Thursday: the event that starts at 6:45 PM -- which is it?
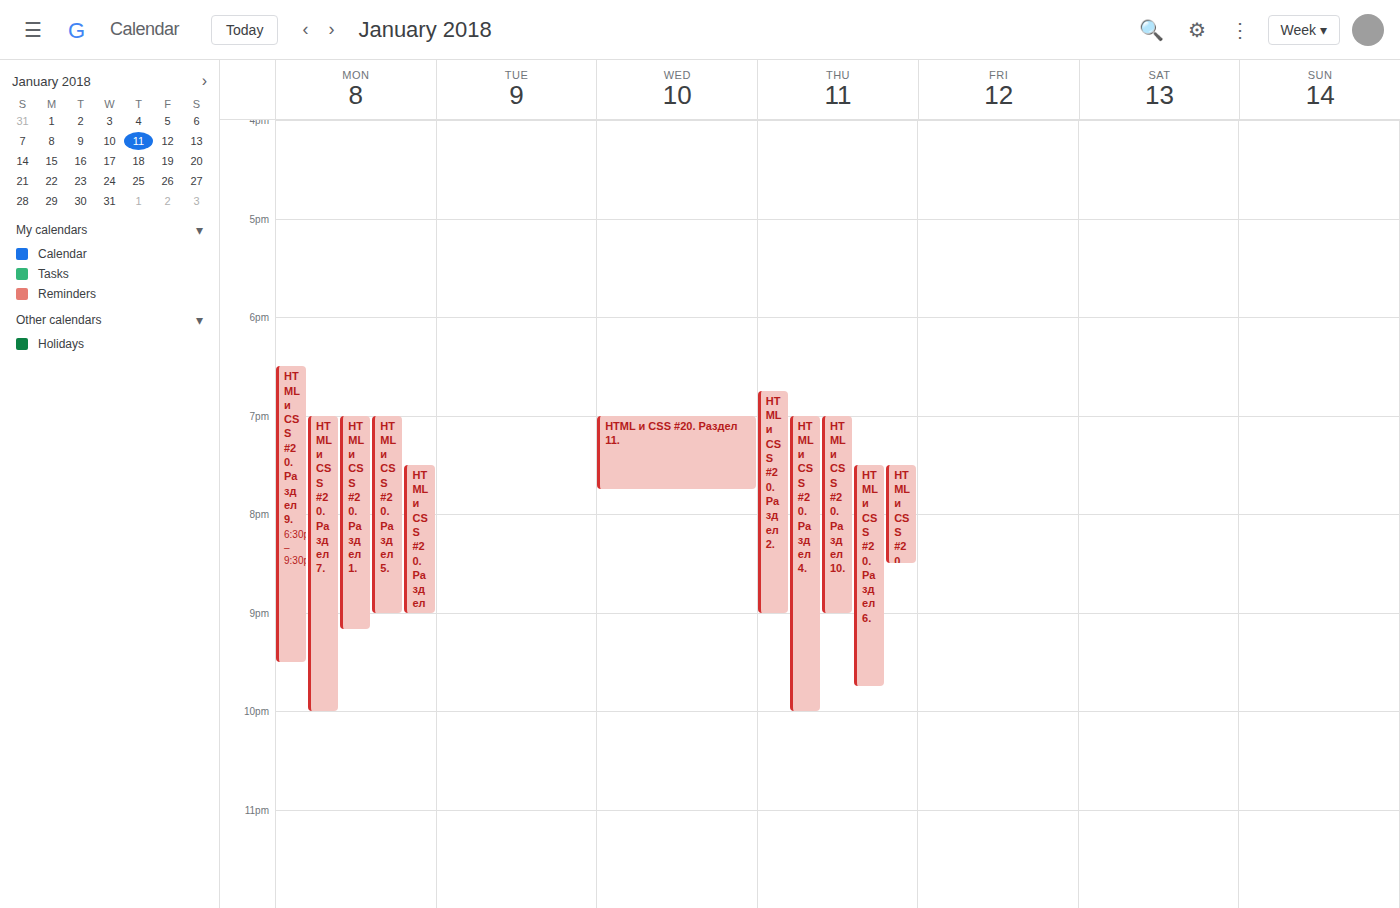
"HTML и CSS #20. Раздел 2."